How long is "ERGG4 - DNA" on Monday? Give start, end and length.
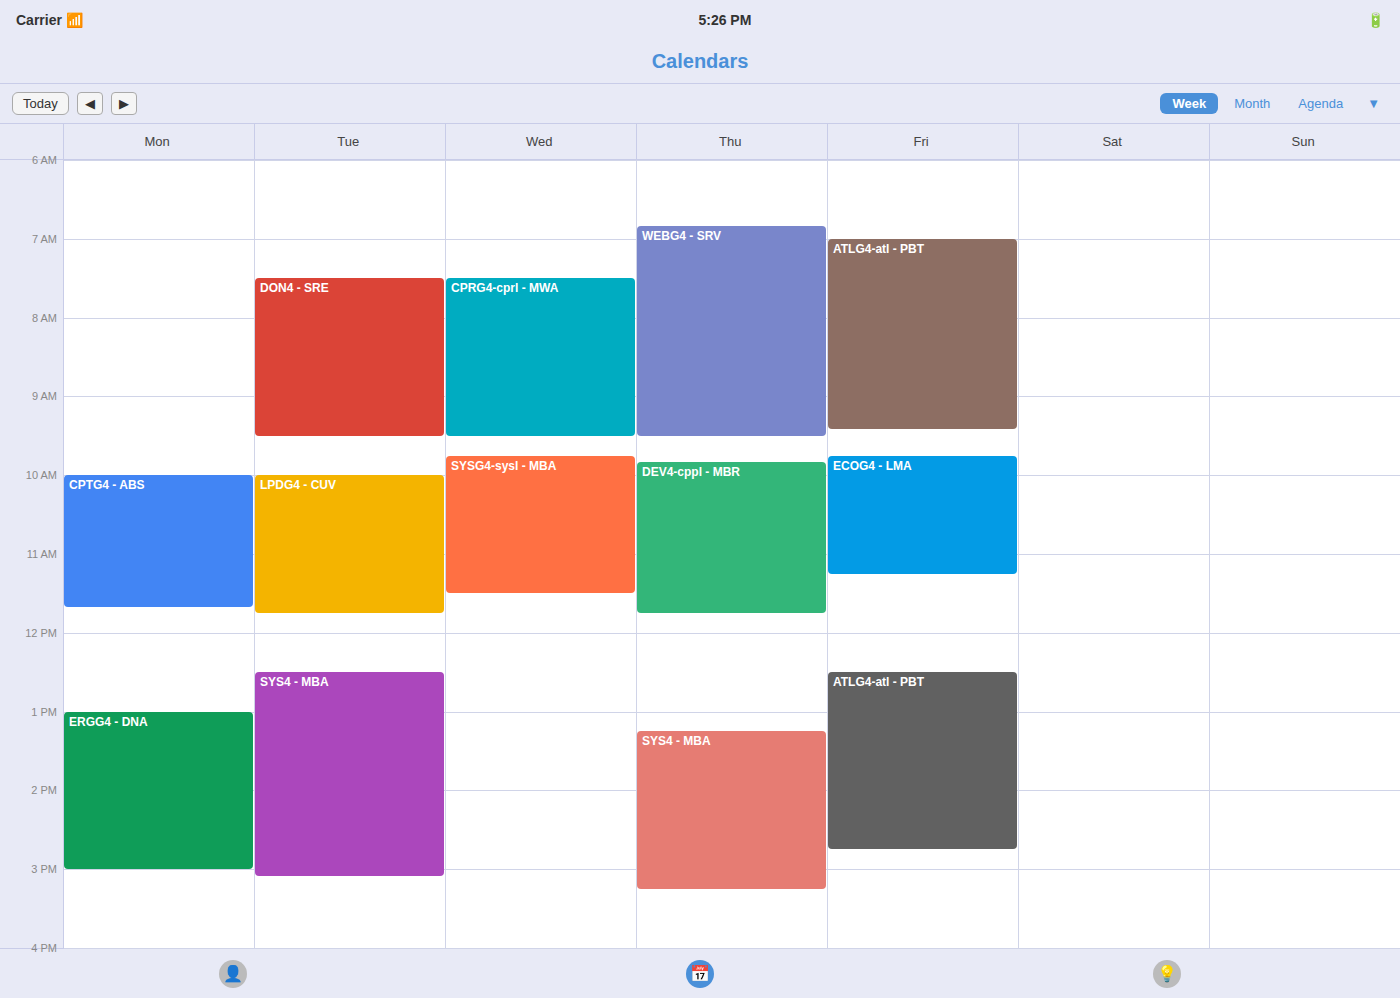
1:00 PM to 3:00 PM, 2 hours